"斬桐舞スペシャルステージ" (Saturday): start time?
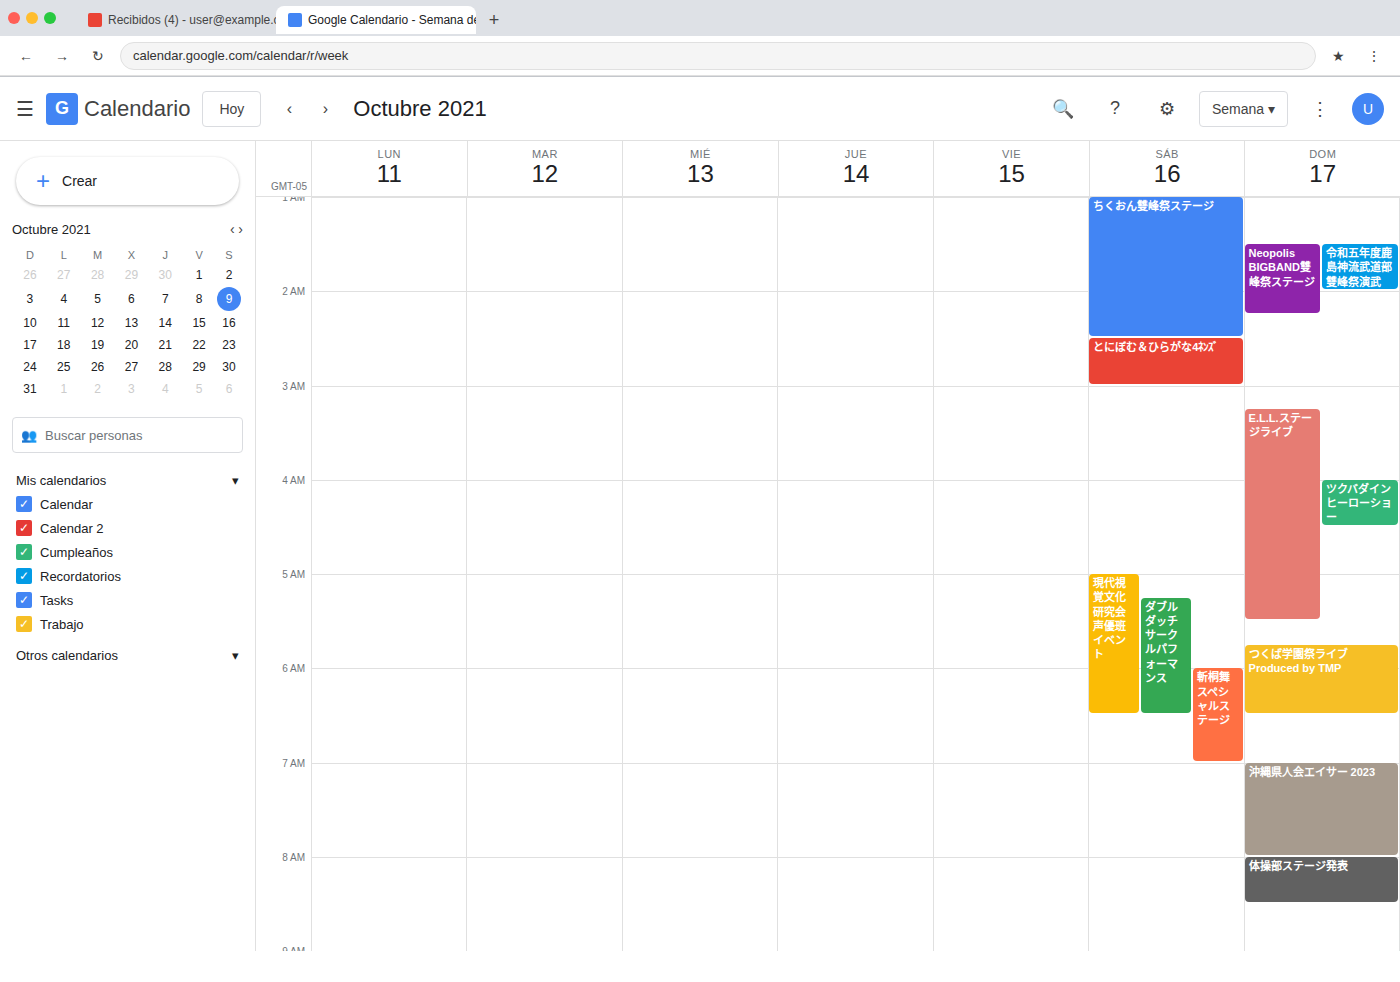
6:00 AM